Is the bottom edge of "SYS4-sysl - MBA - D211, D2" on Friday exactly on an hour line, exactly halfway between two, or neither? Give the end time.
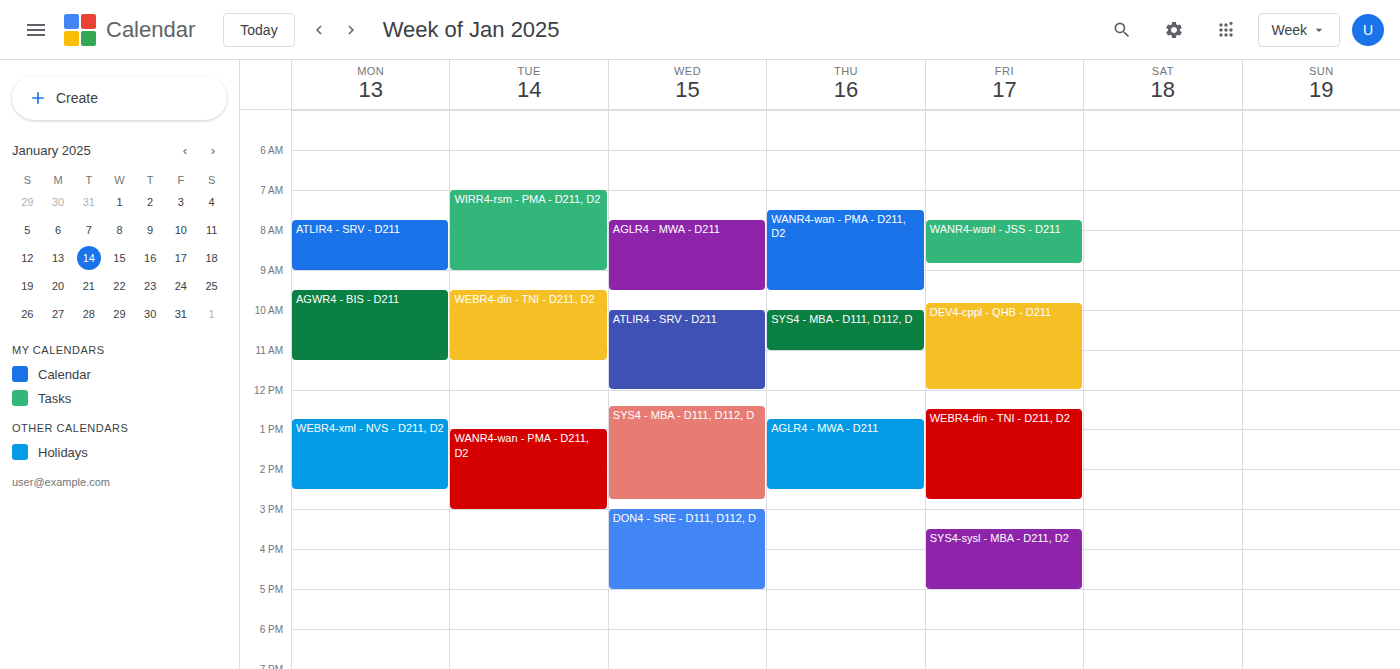
5:00 PM -- exactly on the 5 PM line.